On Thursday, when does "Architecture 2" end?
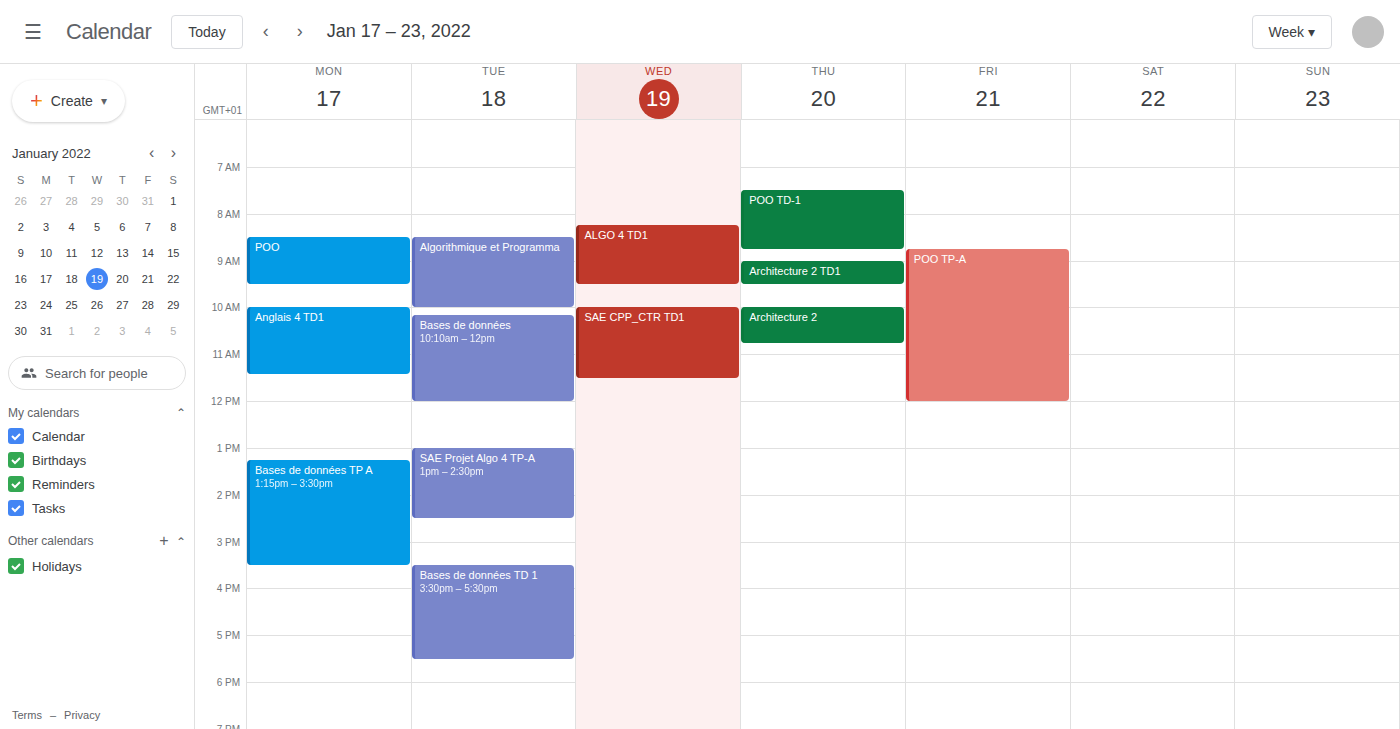
10:45 AM